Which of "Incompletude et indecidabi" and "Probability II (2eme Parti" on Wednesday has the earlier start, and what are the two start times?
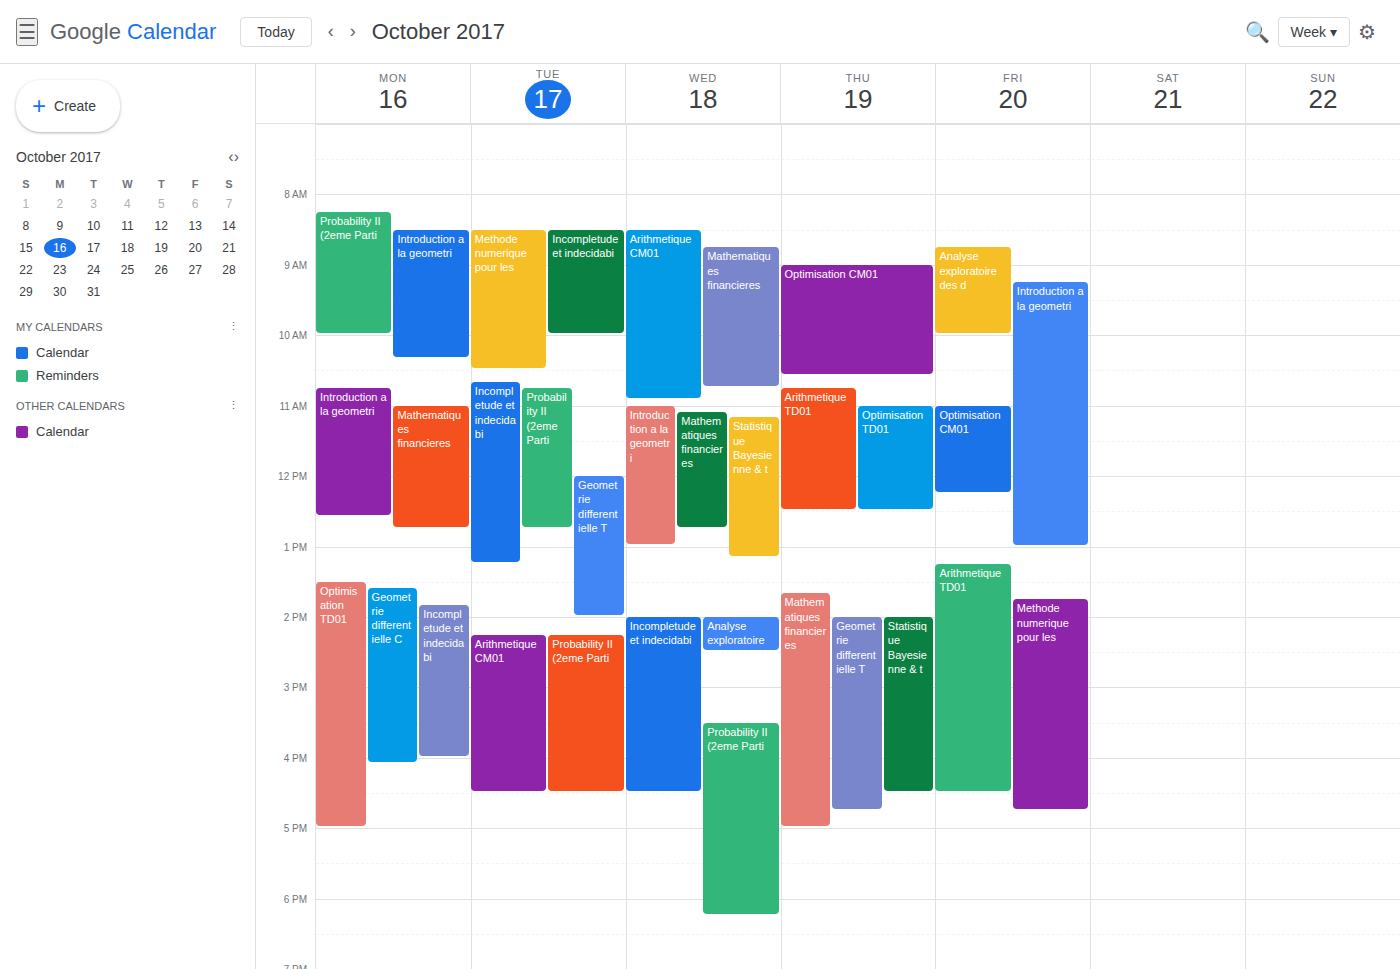
"Incompletude et indecidabi" 2:00 PM; "Probability II (2eme Parti" 3:30 PM.